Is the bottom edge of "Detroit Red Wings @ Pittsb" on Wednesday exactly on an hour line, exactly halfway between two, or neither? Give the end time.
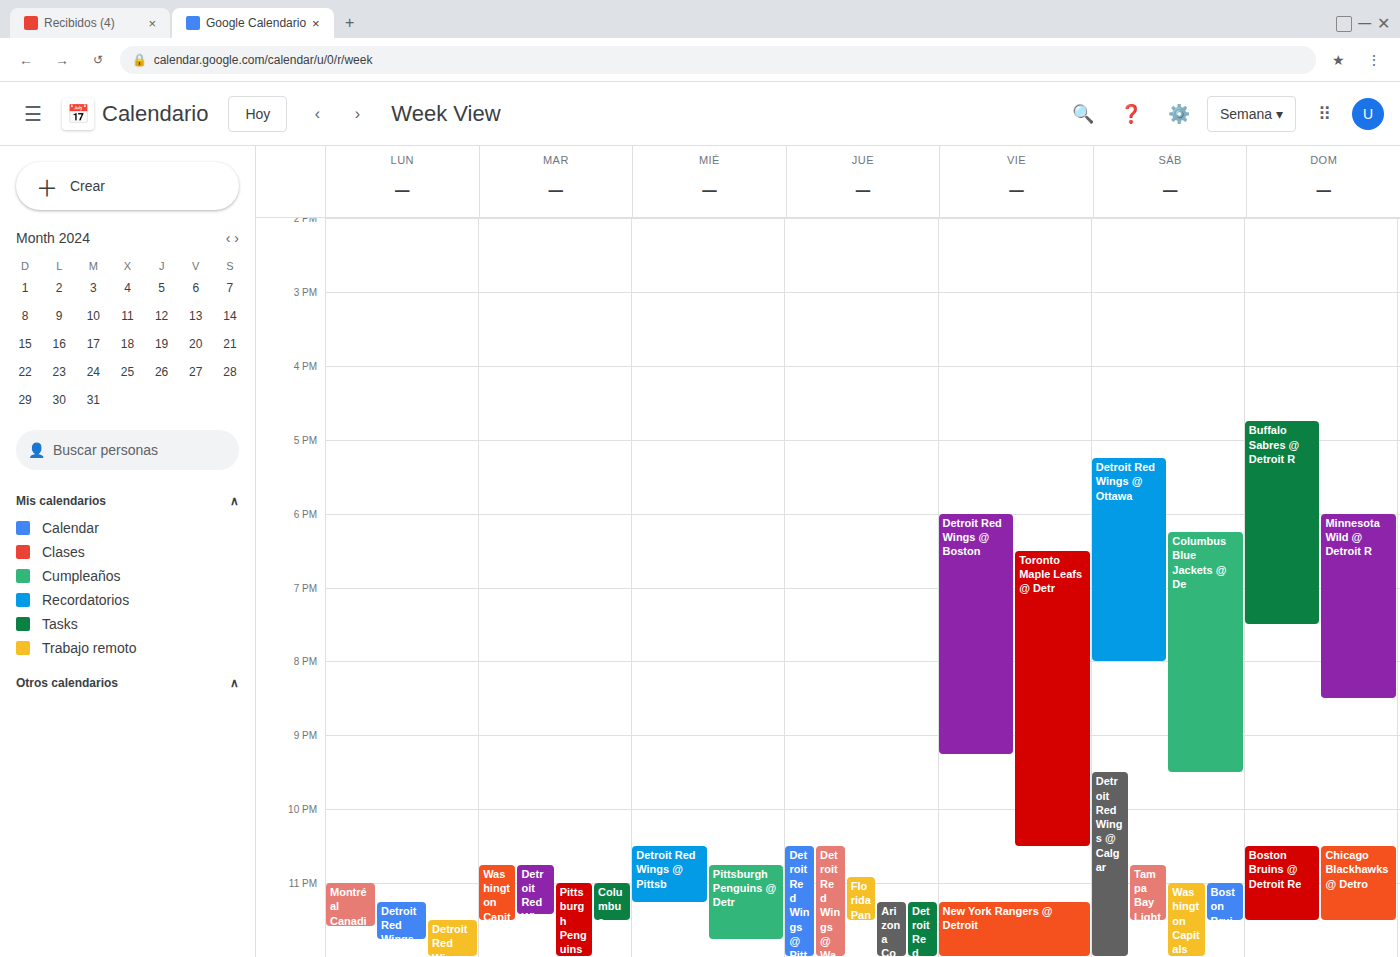
11:15 PM -- neither: a quarter of the way from the 11 PM line to the 12 AM line.